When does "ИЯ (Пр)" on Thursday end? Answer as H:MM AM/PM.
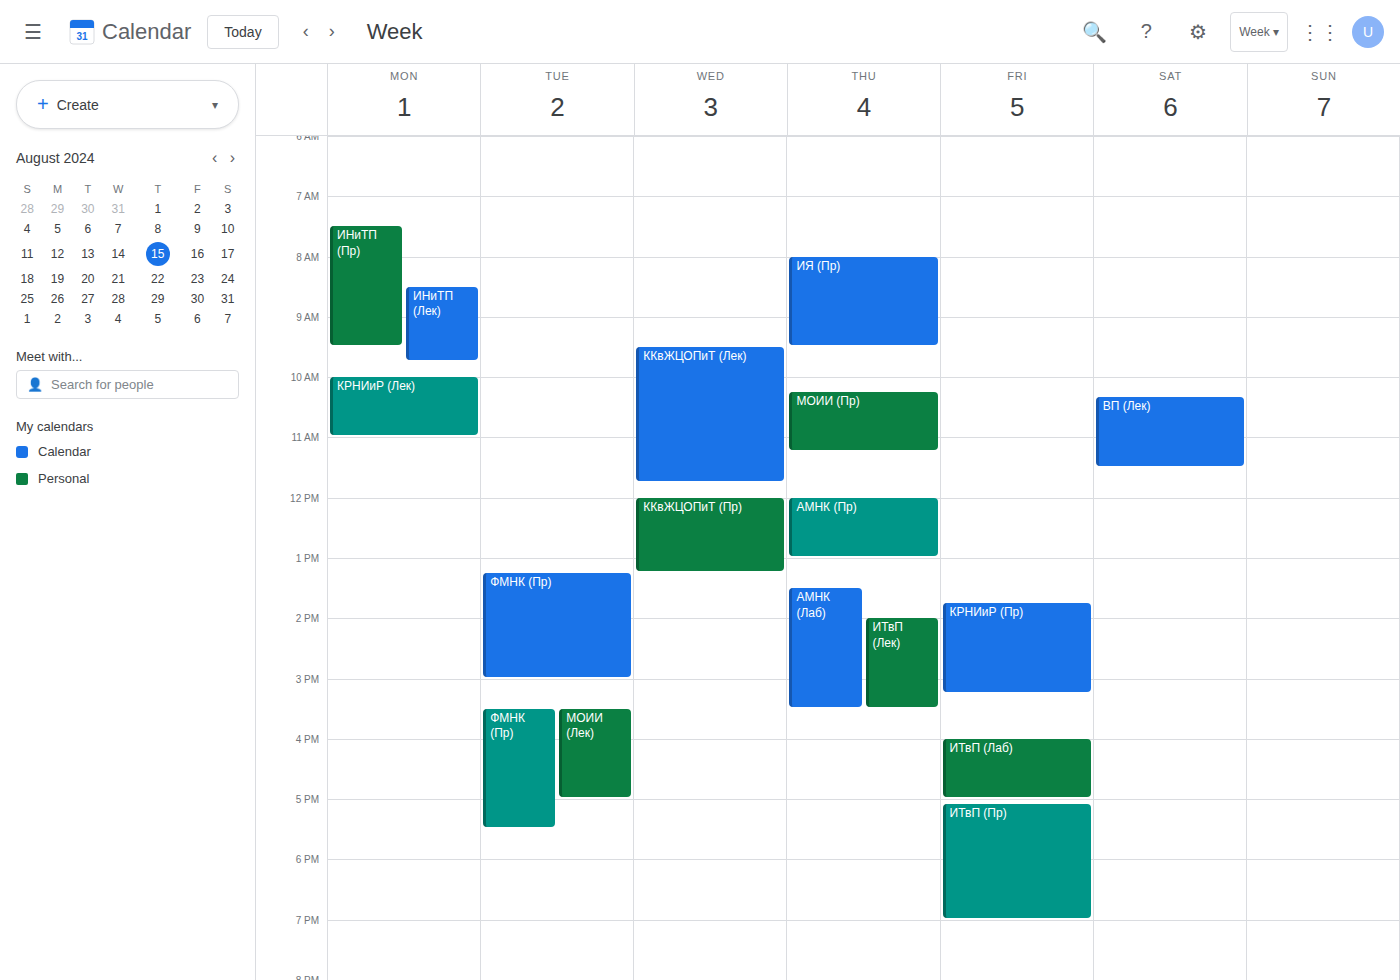
9:30 AM